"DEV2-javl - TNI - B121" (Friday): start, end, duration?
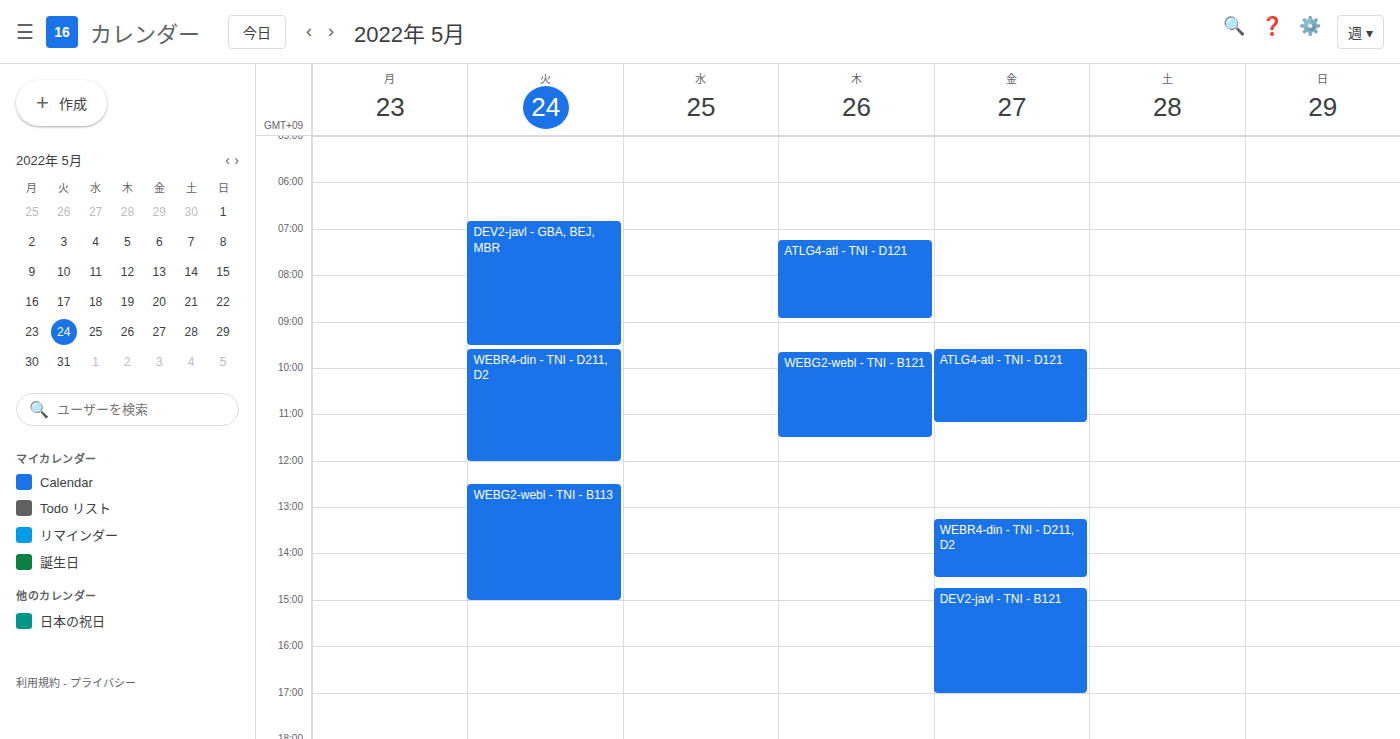
2:45 PM to 5:00 PM, 2 hours 15 minutes